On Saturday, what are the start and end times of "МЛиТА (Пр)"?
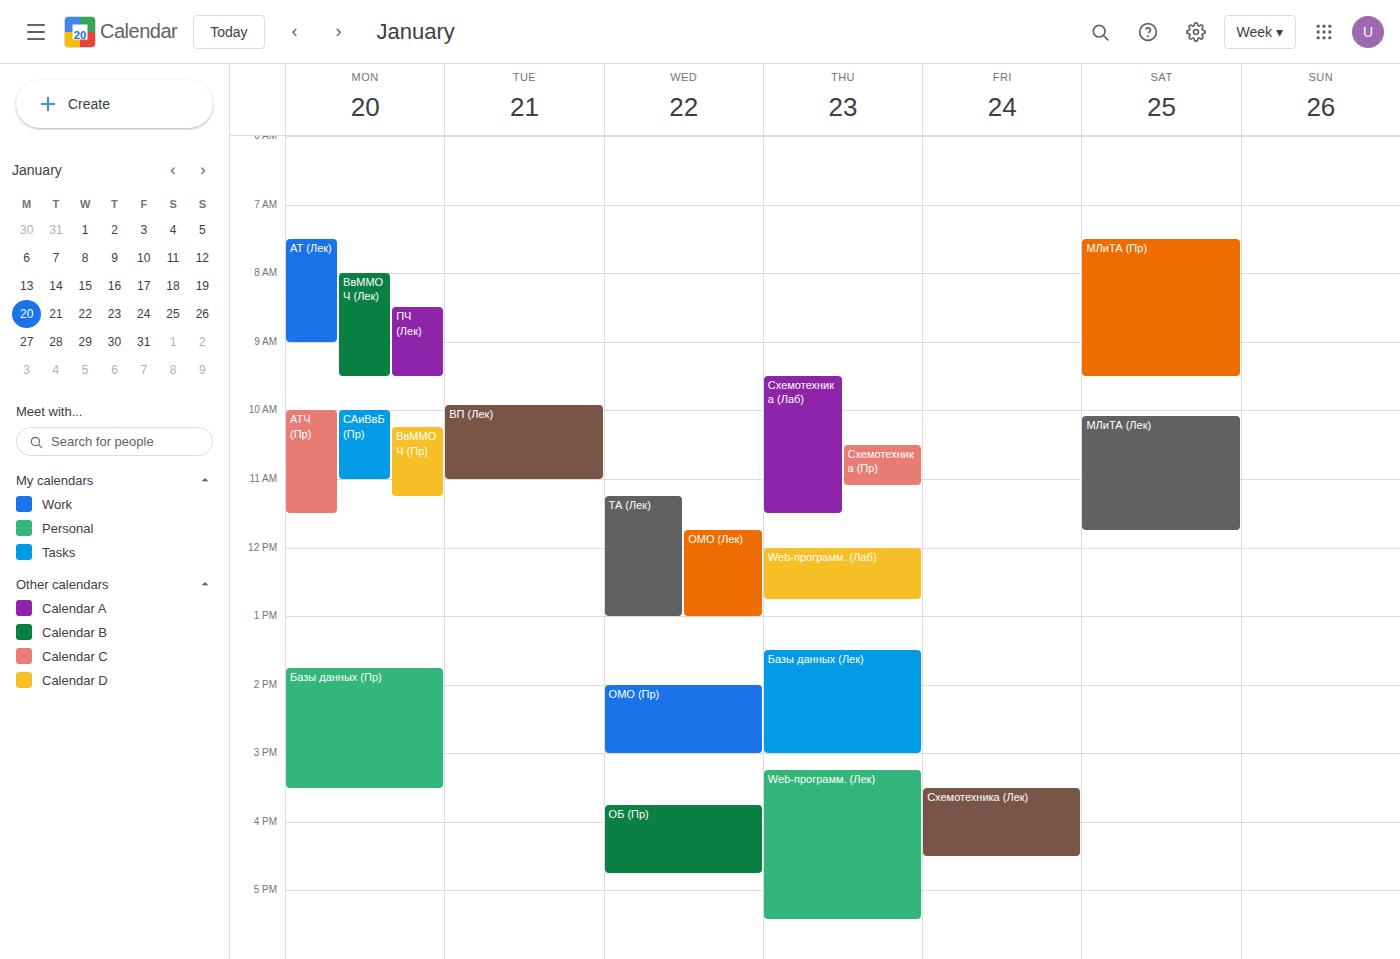
7:30 AM to 9:30 AM